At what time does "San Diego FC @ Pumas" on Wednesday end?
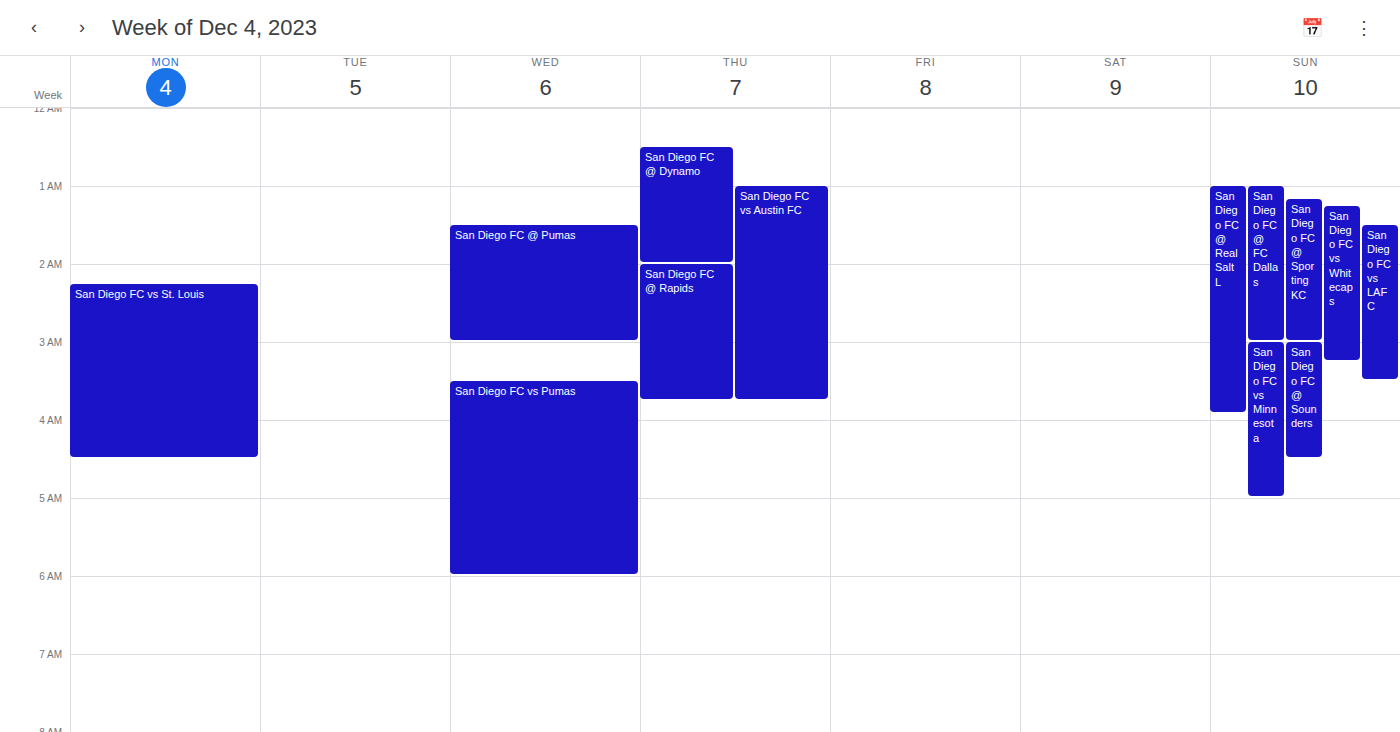
3:00 AM